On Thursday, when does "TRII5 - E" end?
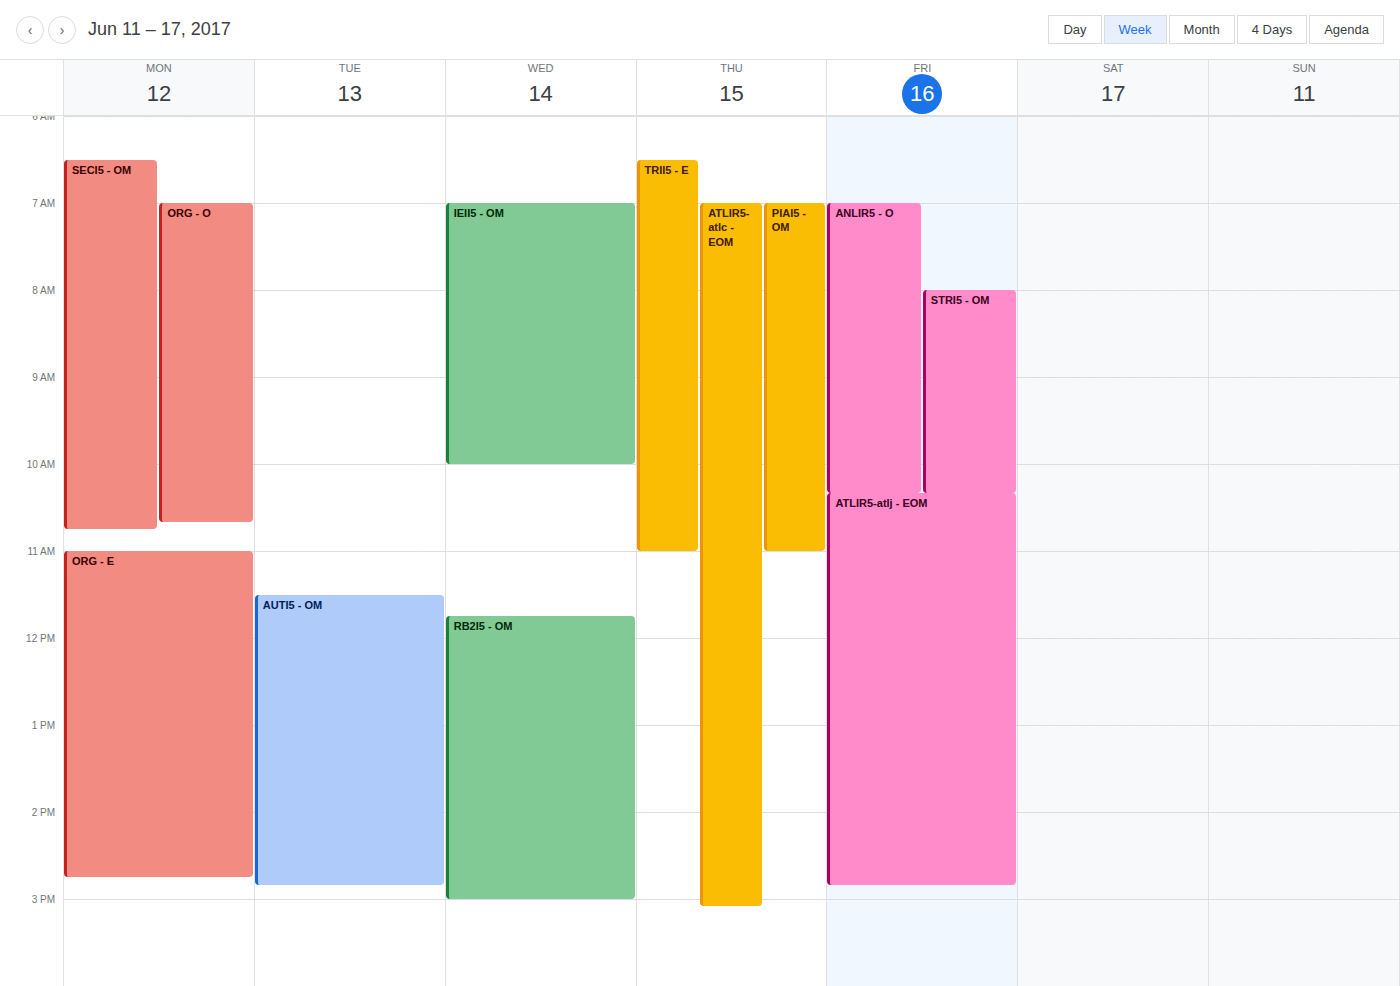
11:00 AM